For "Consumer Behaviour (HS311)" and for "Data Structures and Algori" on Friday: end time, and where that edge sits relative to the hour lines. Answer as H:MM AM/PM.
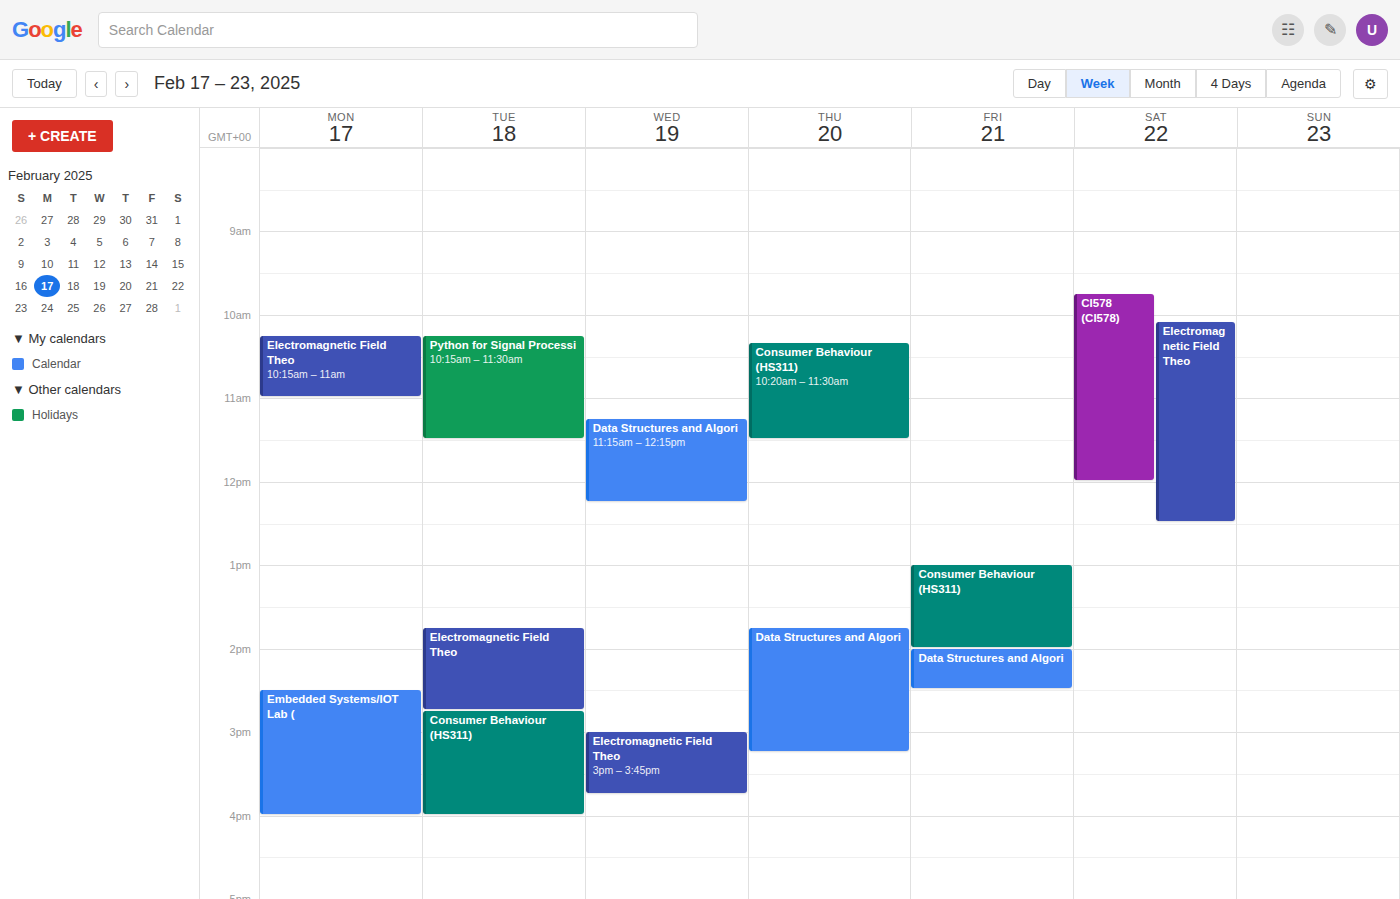
"Consumer Behaviour (HS311)": 2:00 PM, exactly on the 2 PM line. "Data Structures and Algori": 2:30 PM, halfway between the 2 PM and 3 PM lines.